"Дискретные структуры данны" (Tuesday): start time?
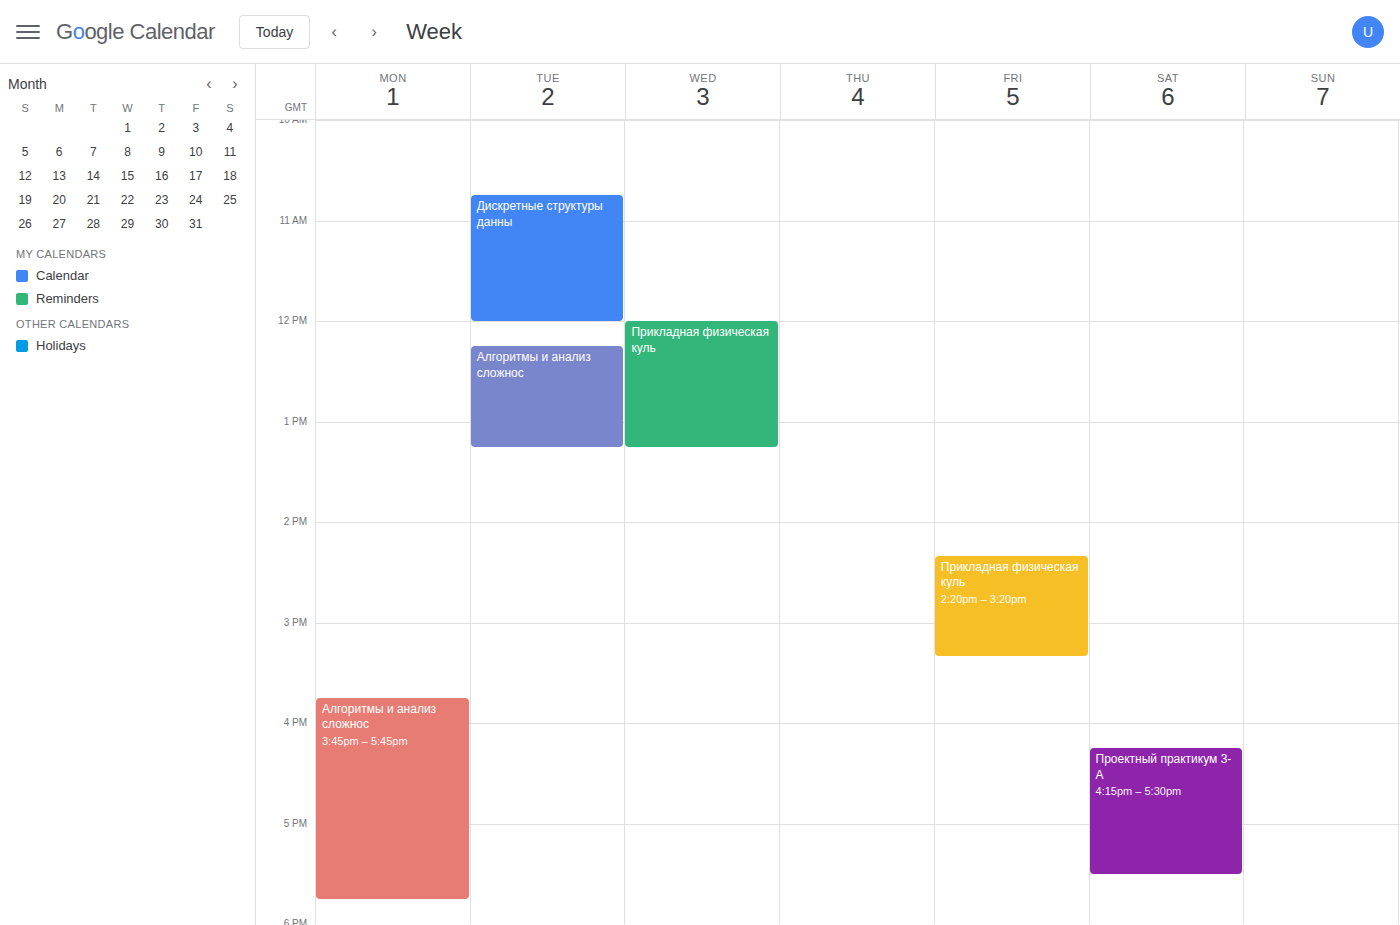
10:45 AM